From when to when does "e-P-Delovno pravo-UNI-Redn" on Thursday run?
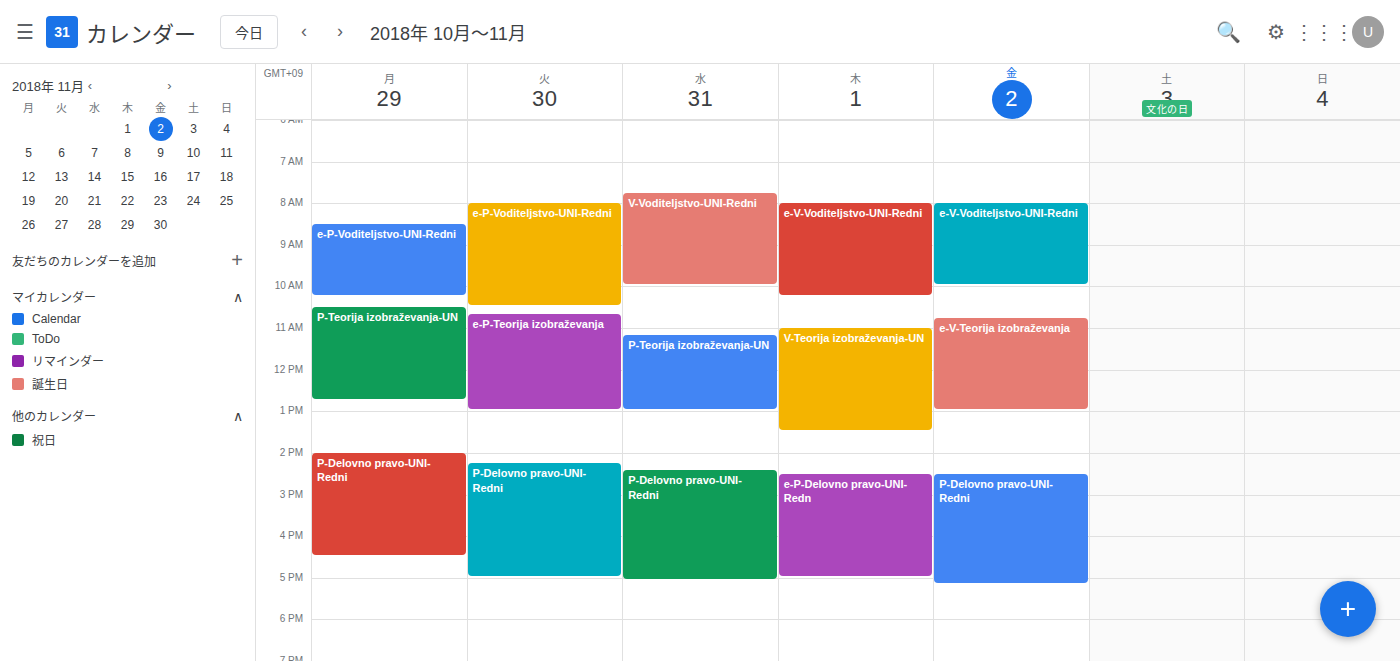
14:30 to 17:00